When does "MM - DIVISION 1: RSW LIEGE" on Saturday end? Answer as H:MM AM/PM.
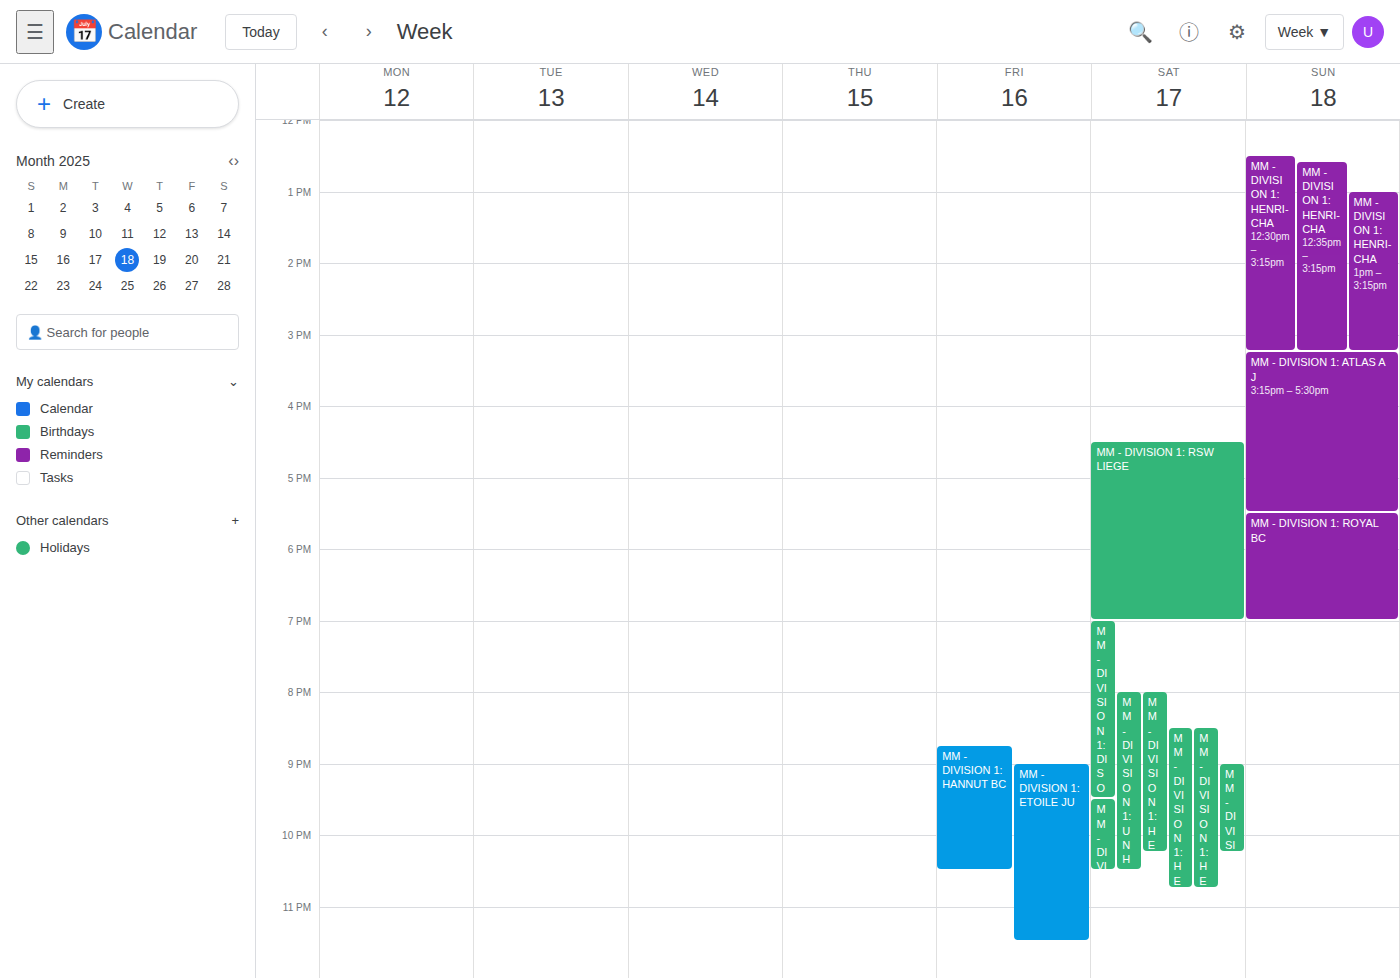
7:00 PM